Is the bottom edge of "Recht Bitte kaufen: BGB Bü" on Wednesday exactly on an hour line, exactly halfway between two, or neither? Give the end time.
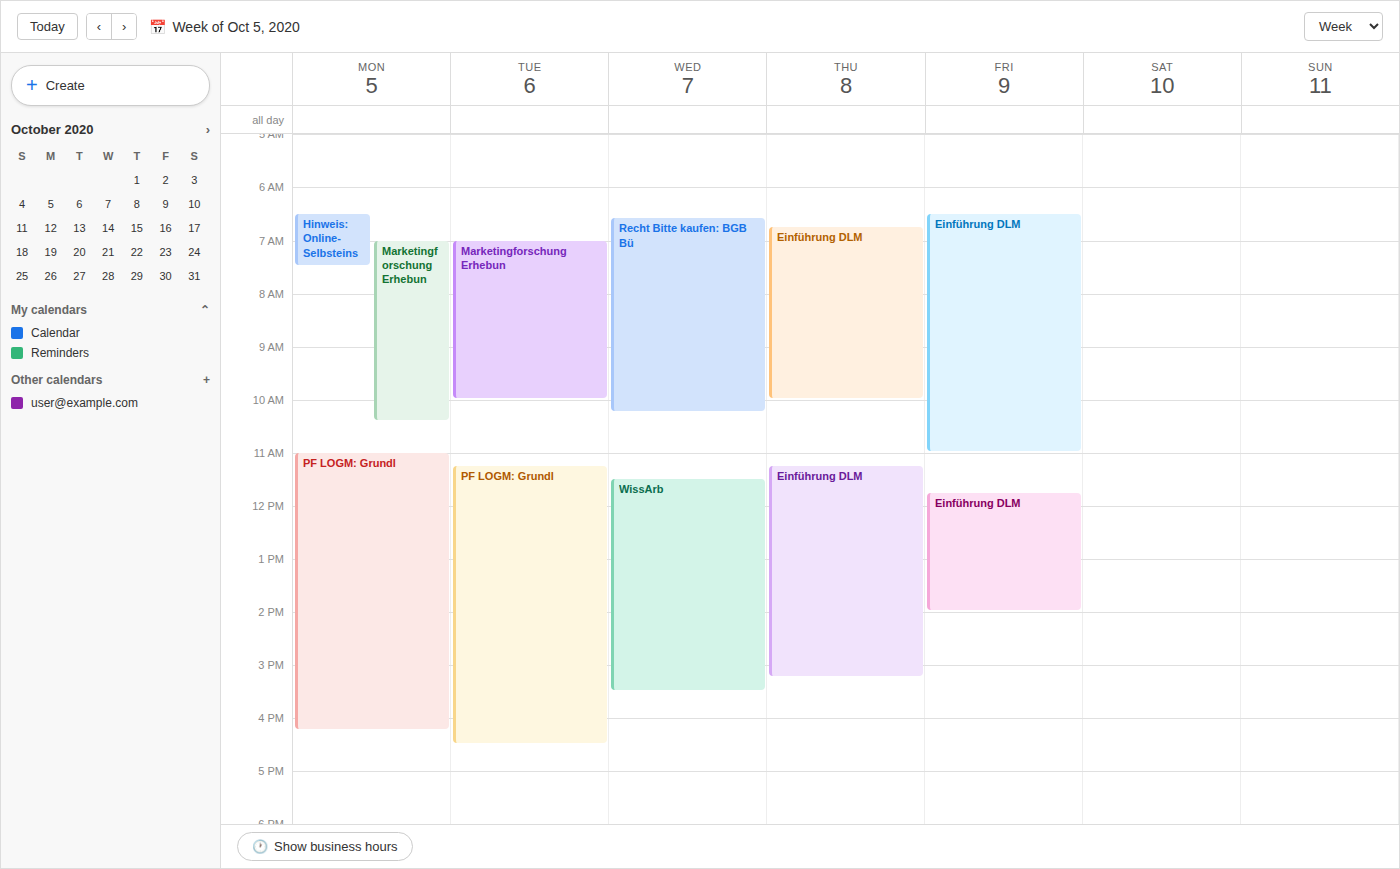
10:15 AM -- neither: a quarter of the way from the 10 AM line to the 11 AM line.